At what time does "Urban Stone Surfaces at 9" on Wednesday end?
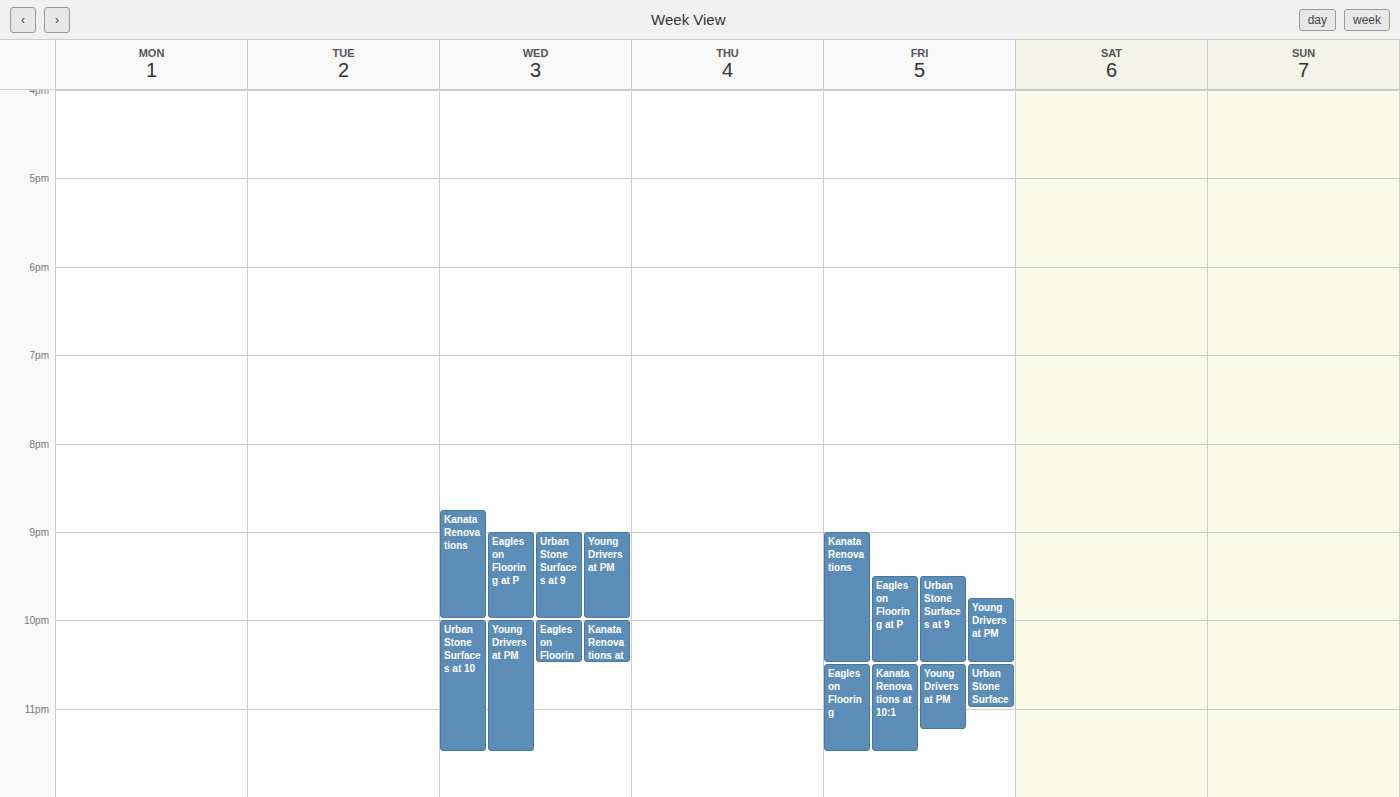
22:00